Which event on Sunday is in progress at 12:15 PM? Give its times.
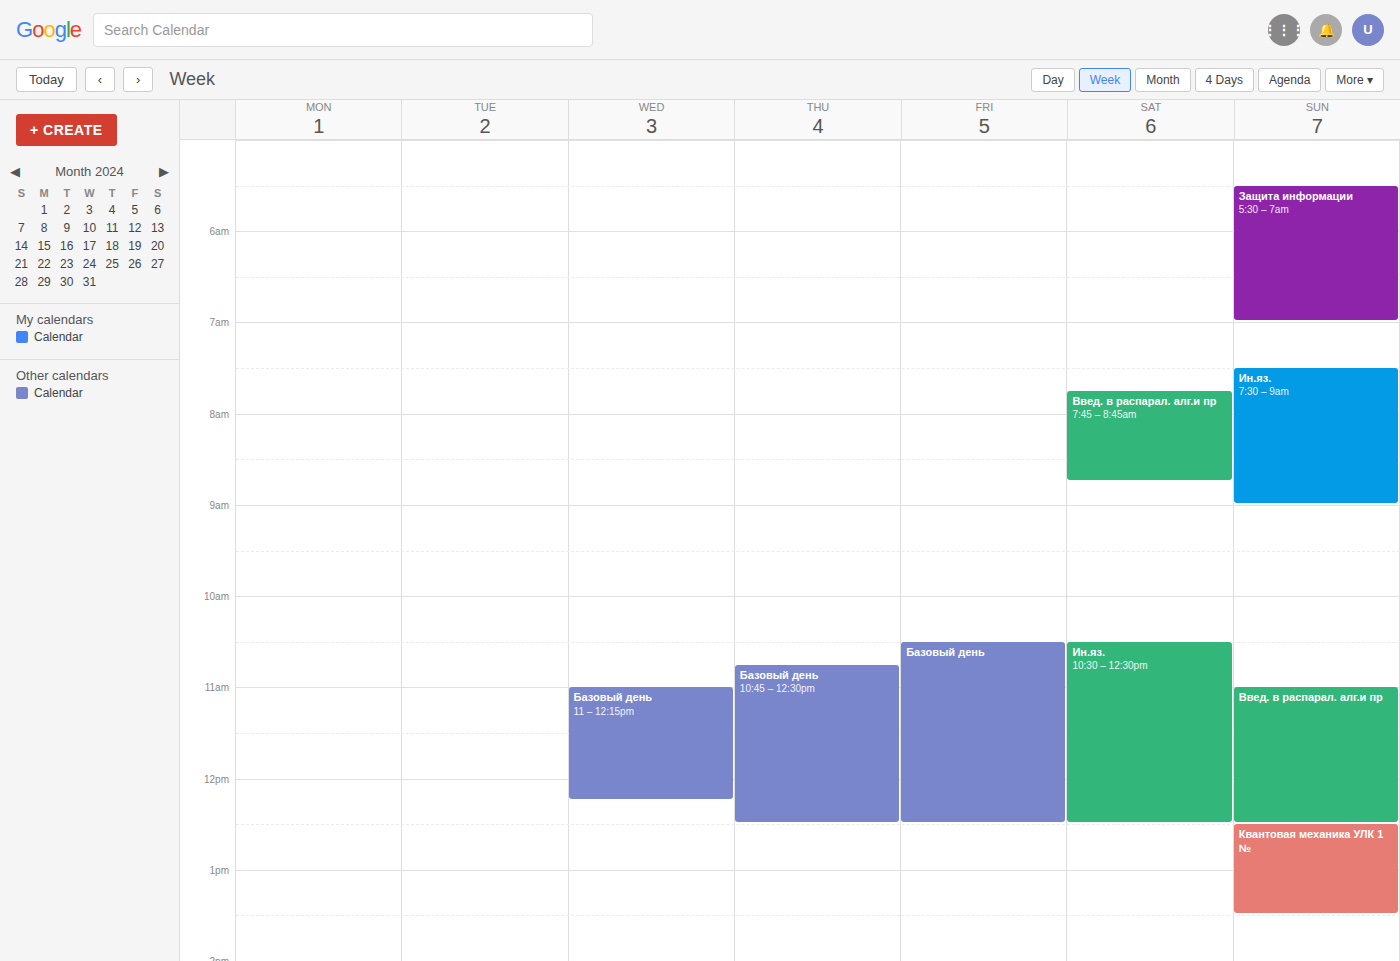
"Введ. в распарал. алг.и пр", 11:00 AM to 12:30 PM